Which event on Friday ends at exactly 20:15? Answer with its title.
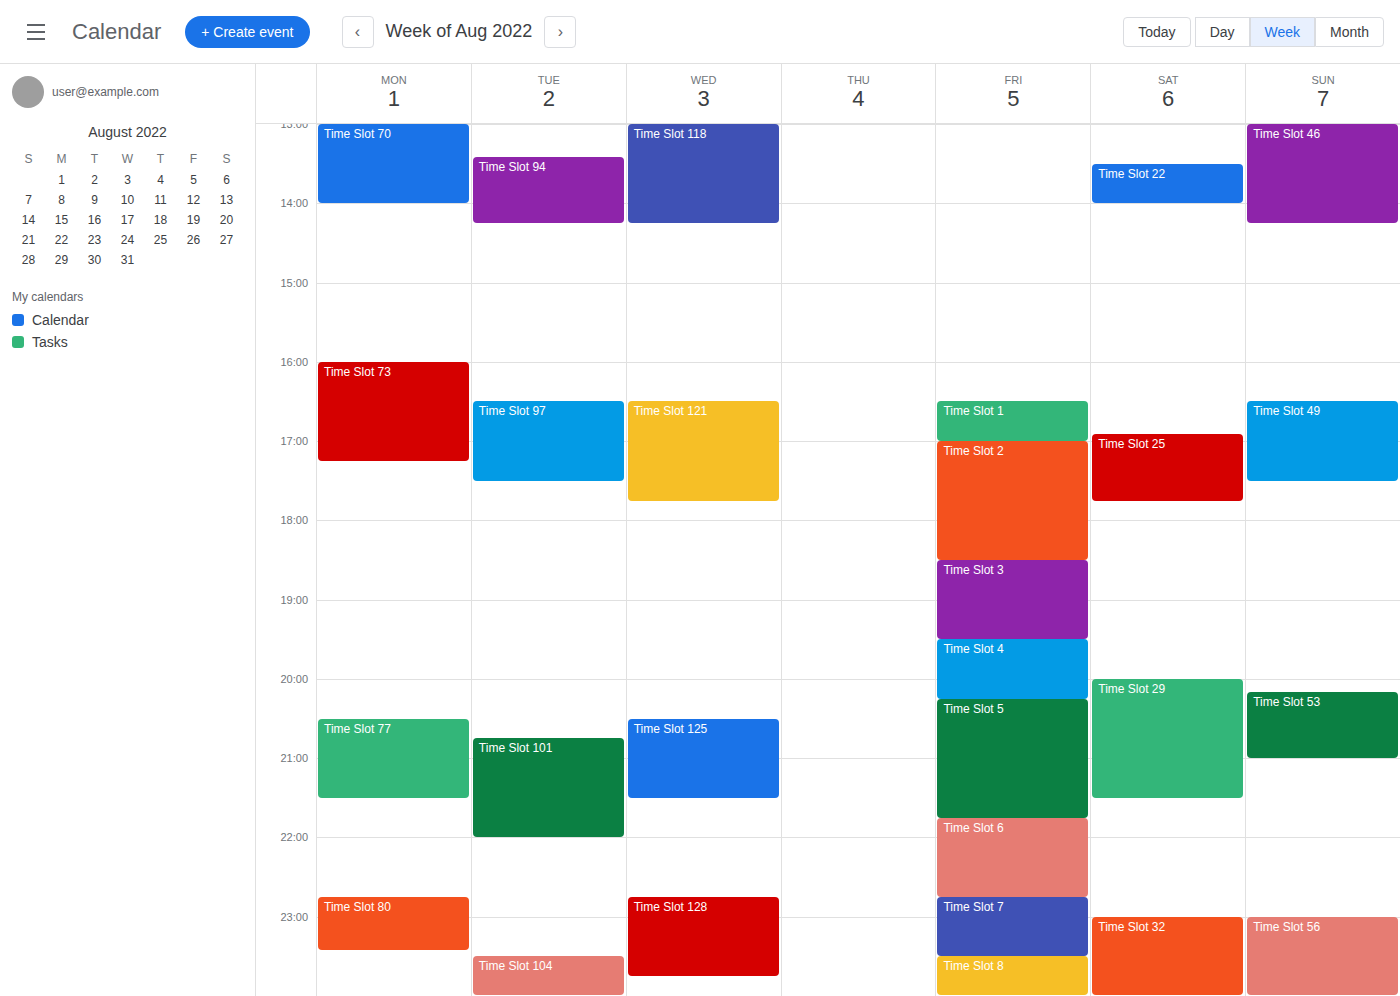
"Time Slot 4"